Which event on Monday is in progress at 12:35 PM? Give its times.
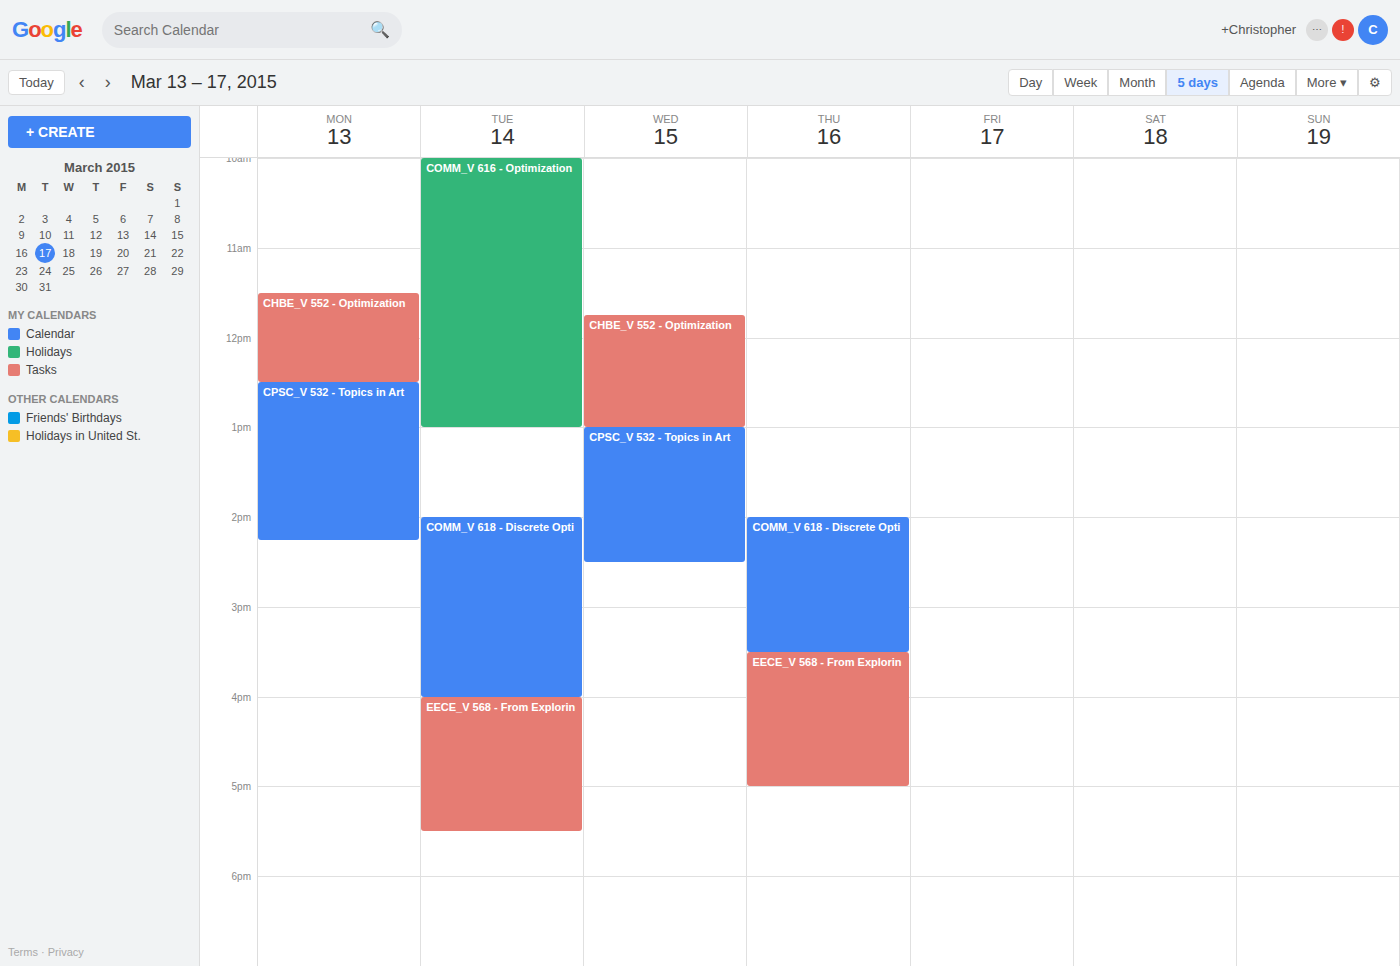
"CPSC_V 532 - Topics in Art", 12:30 PM to 2:15 PM